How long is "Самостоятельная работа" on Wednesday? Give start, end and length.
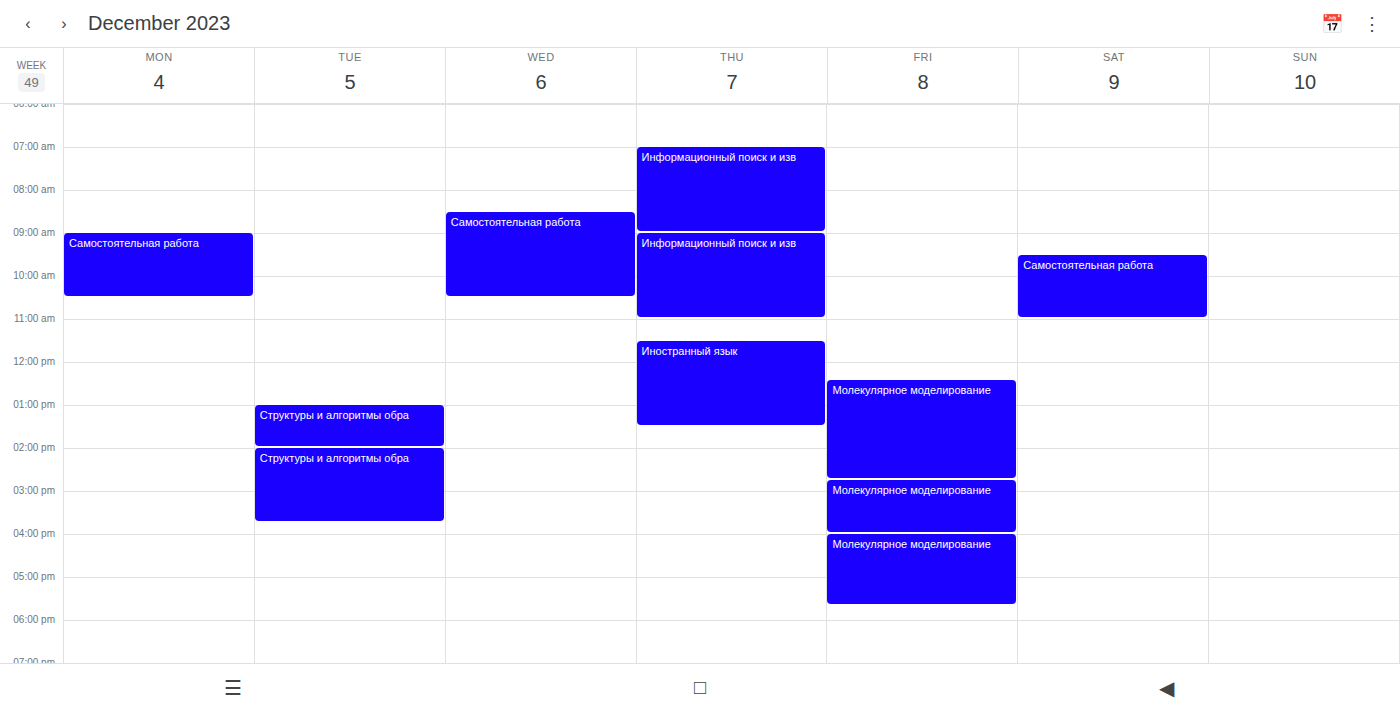
8:30 AM to 10:30 AM, 2 hours